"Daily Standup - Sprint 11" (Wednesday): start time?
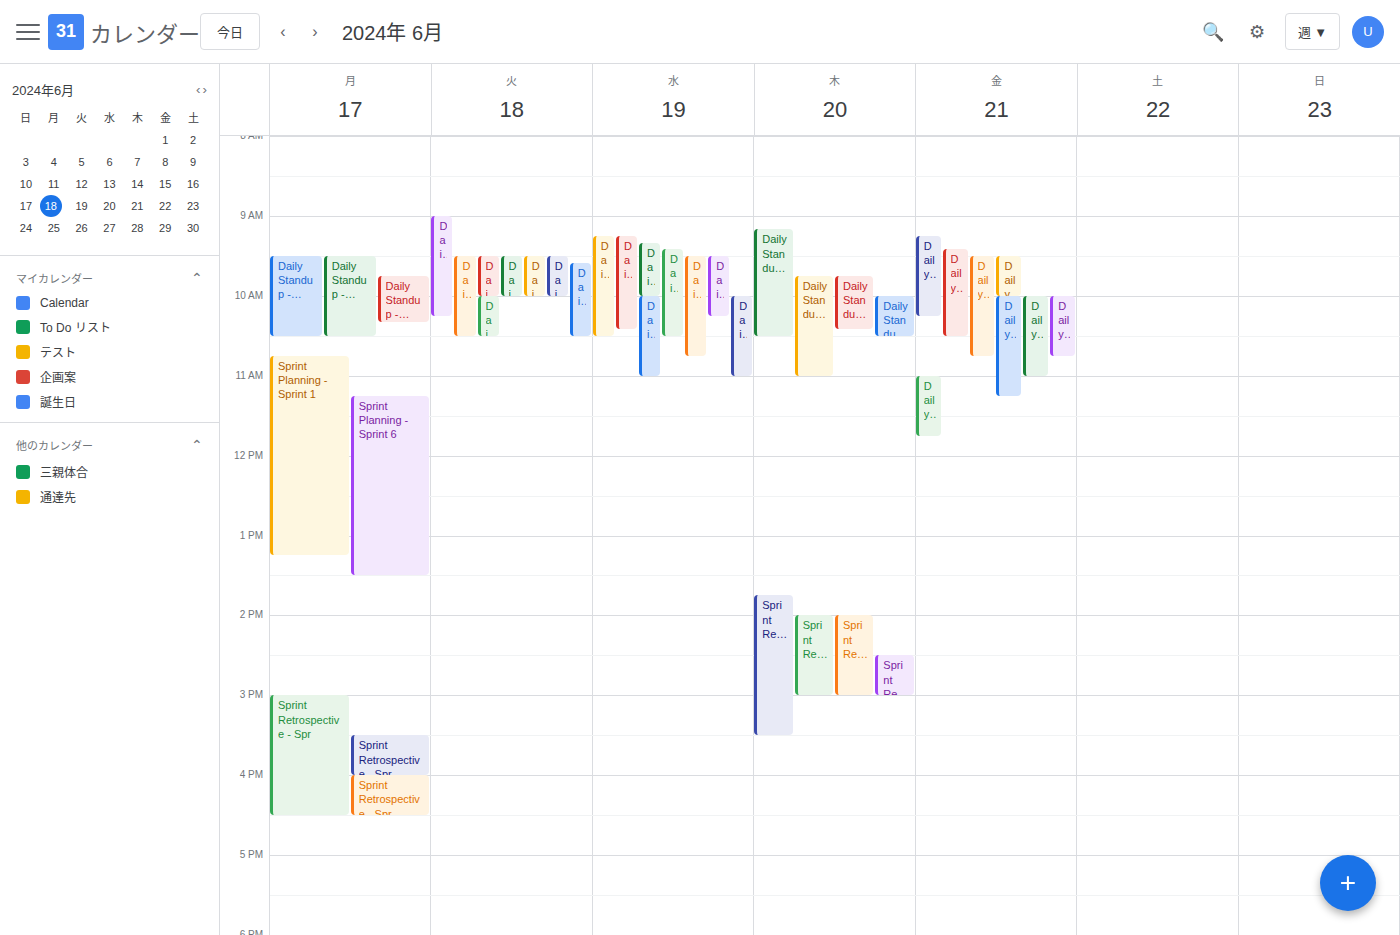
9:15 AM